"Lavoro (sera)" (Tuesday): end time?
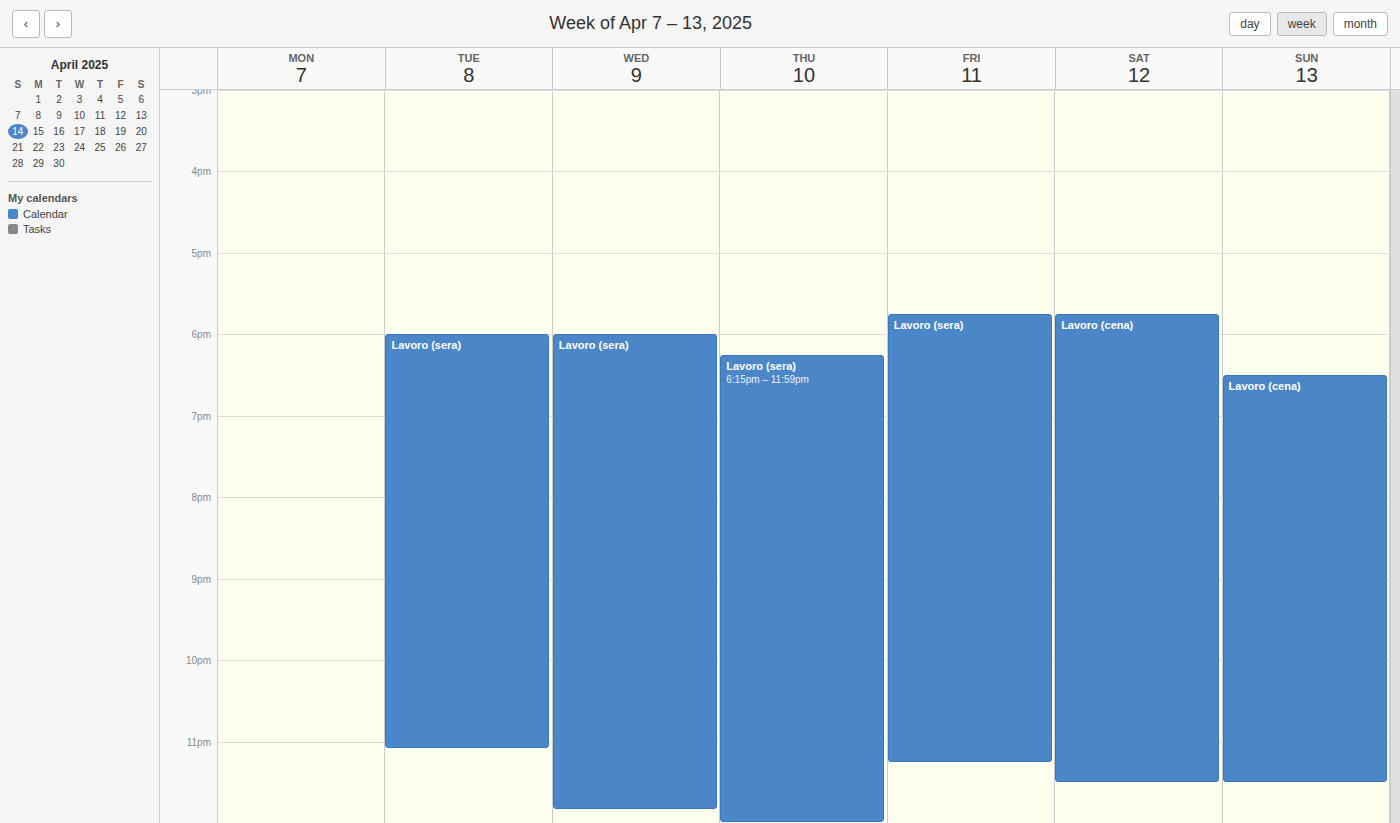
23:05